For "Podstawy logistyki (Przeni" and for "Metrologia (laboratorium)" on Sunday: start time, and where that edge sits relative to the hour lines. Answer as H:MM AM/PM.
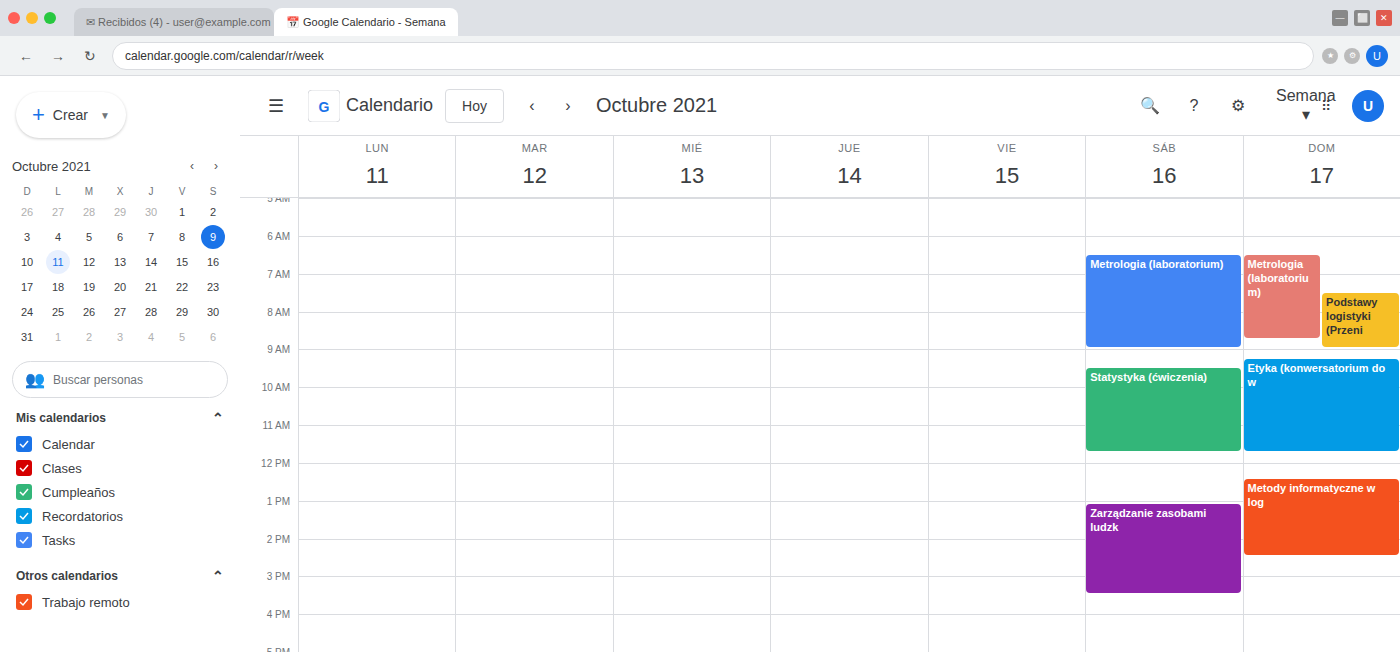
"Podstawy logistyki (Przeni": 7:30 AM, halfway between the 7 AM and 8 AM lines. "Metrologia (laboratorium)": 6:30 AM, halfway between the 6 AM and 7 AM lines.